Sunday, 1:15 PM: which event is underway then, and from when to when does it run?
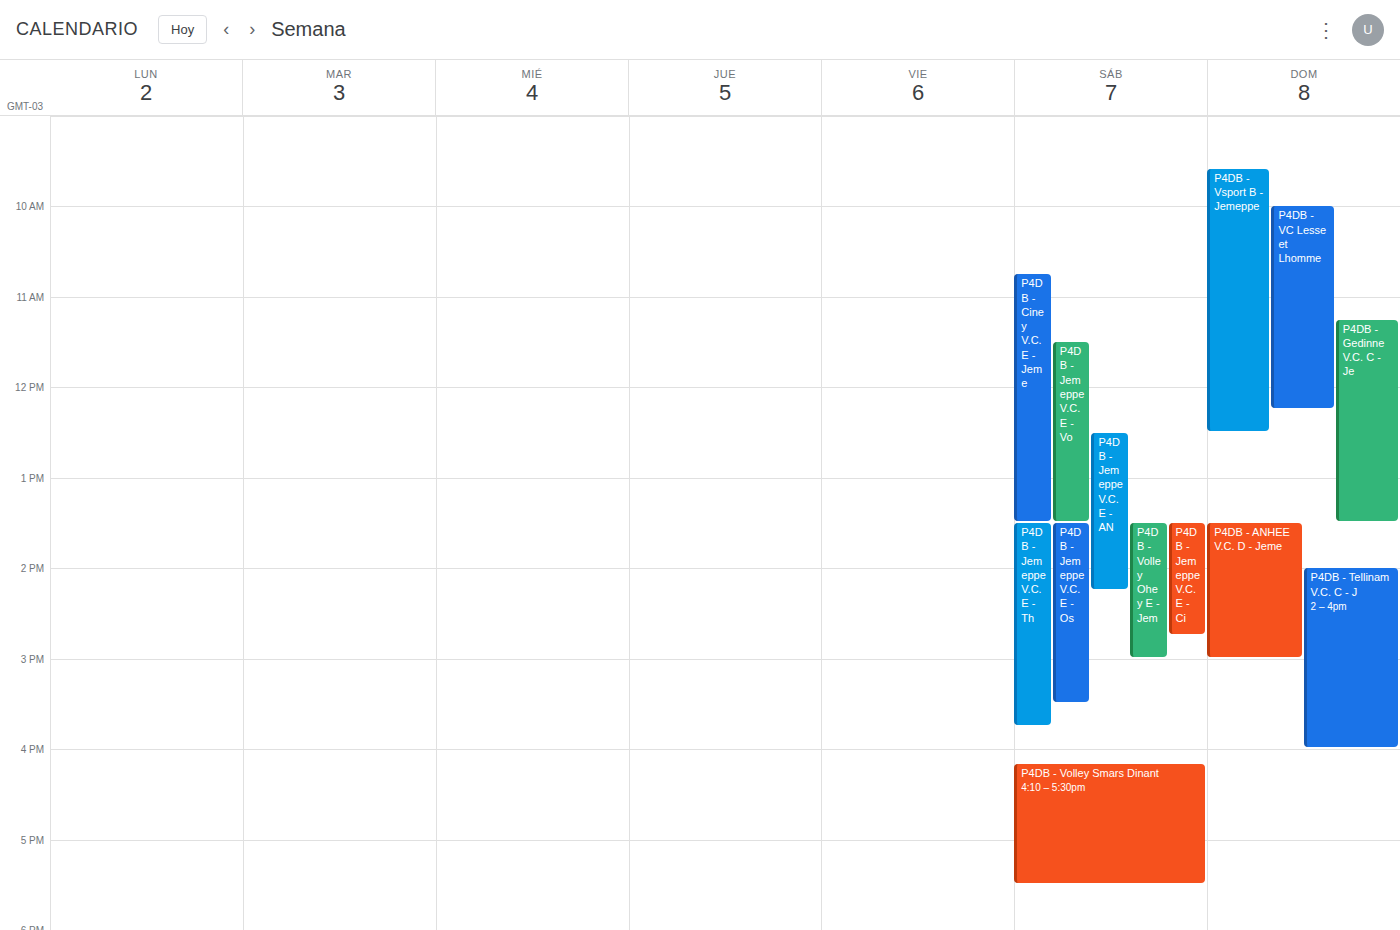
"P4DB - Gedinne V.C. C - Je", 11:15 AM to 1:30 PM